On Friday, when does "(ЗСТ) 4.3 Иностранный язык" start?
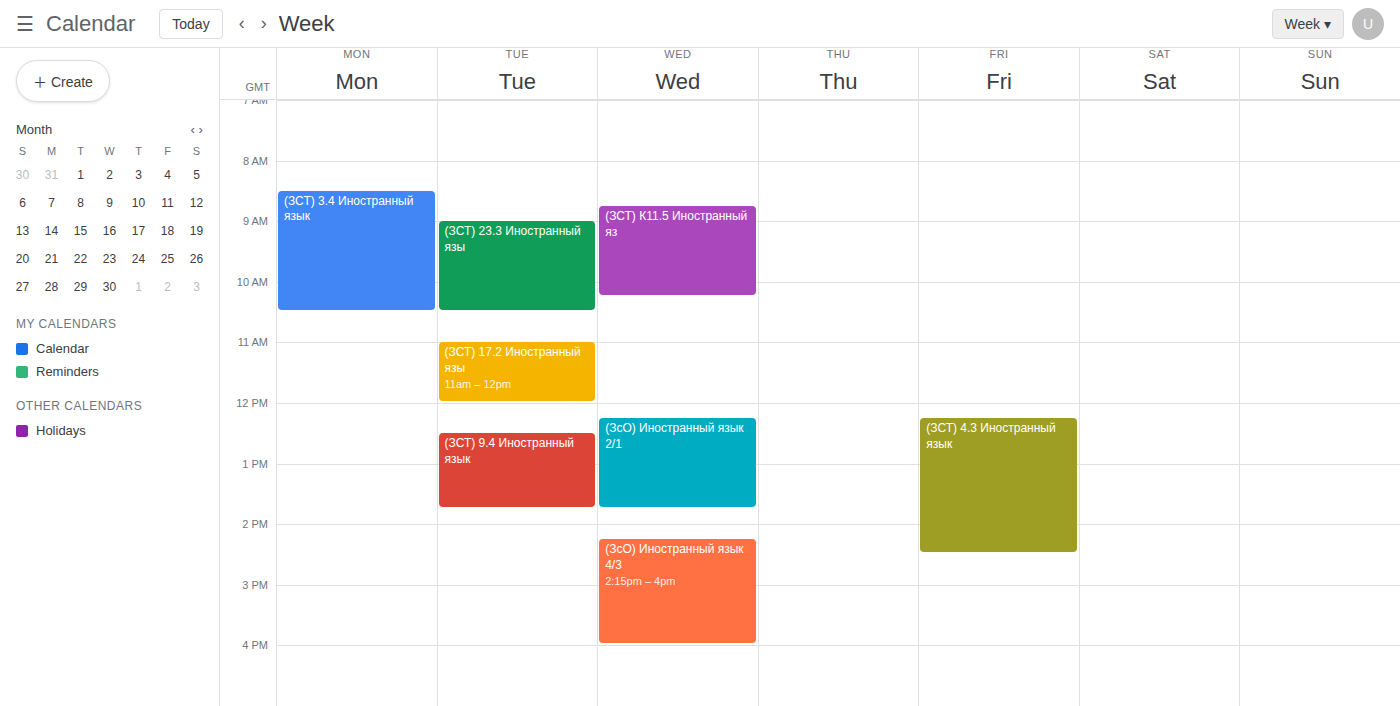
12:15 PM